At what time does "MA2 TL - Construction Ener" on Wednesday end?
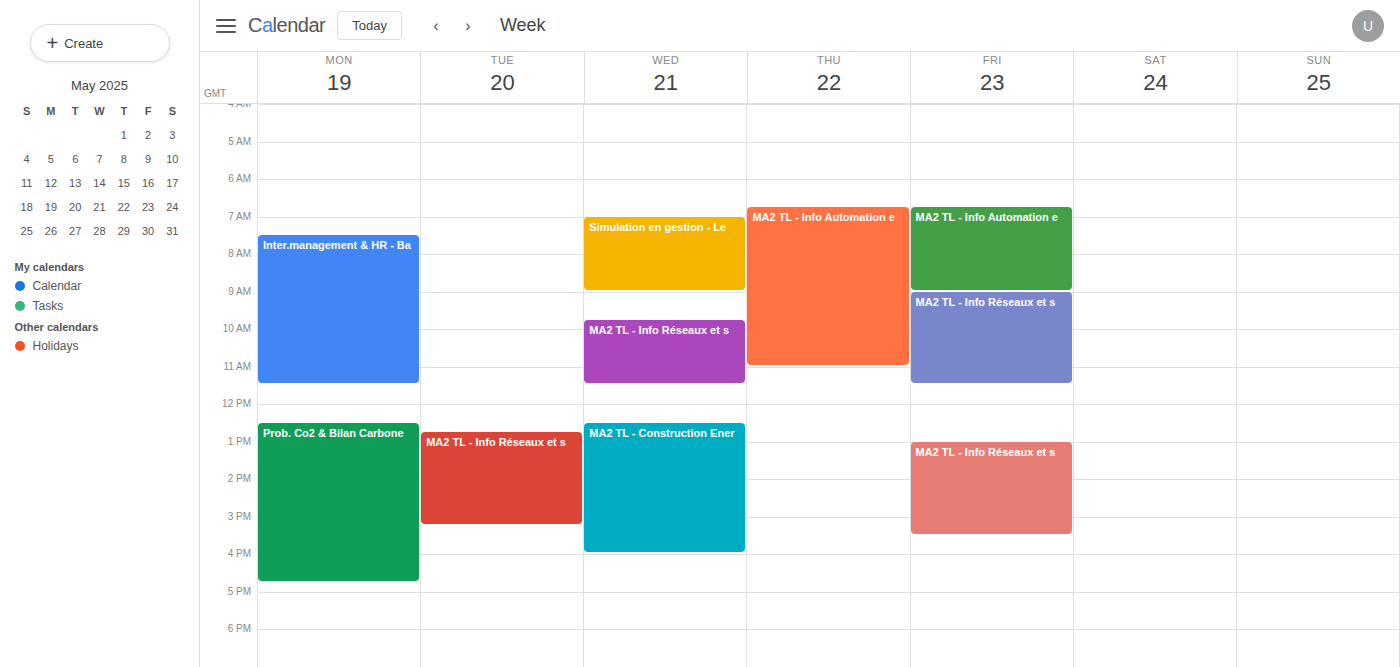
4:00 PM